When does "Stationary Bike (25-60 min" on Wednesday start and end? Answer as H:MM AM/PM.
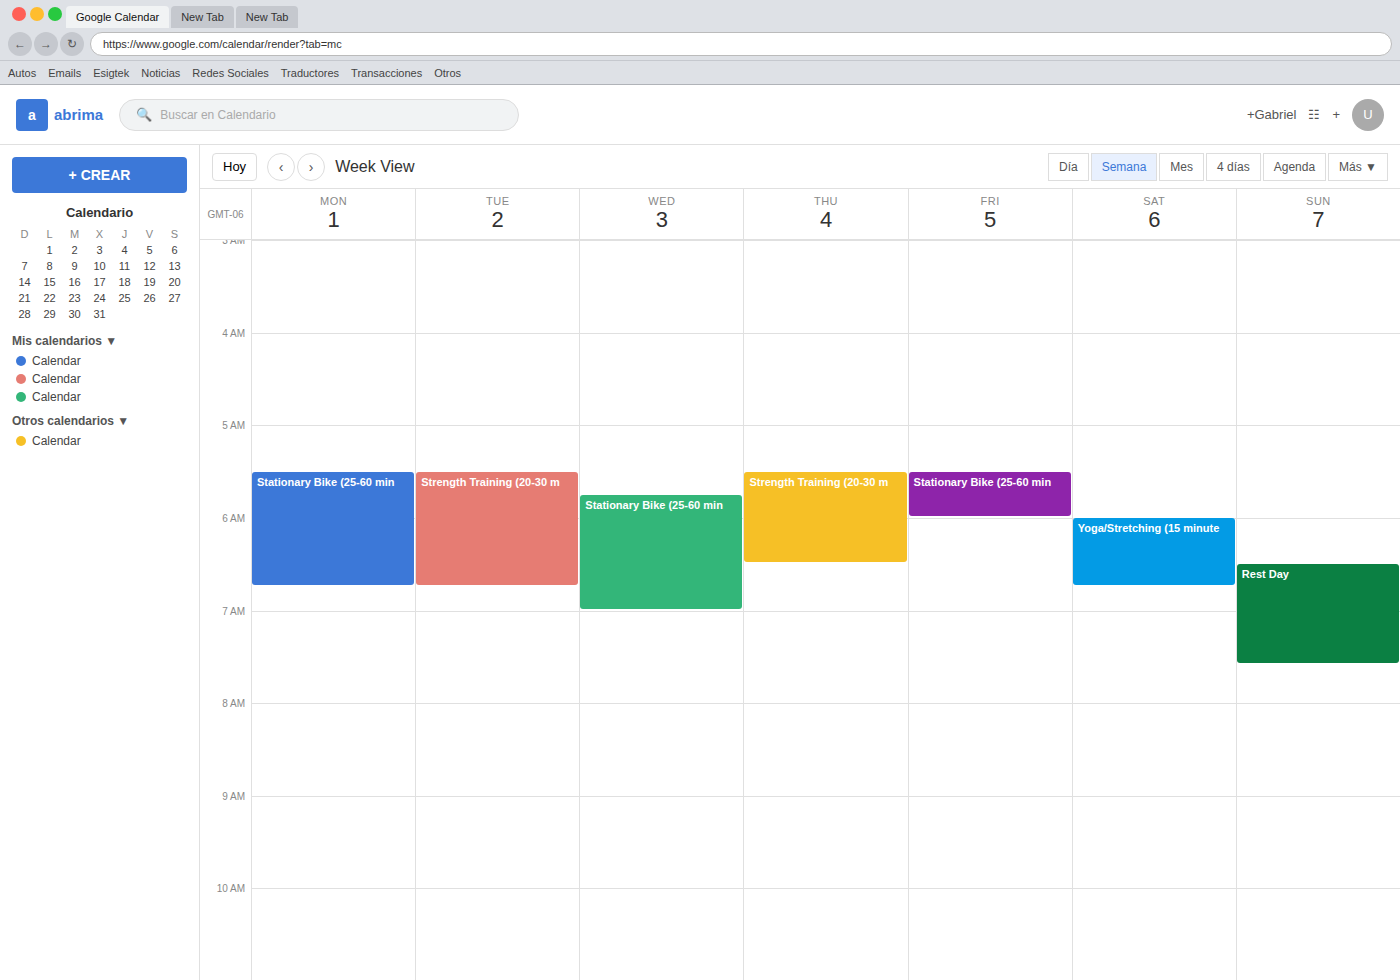
5:45 AM to 7:00 AM